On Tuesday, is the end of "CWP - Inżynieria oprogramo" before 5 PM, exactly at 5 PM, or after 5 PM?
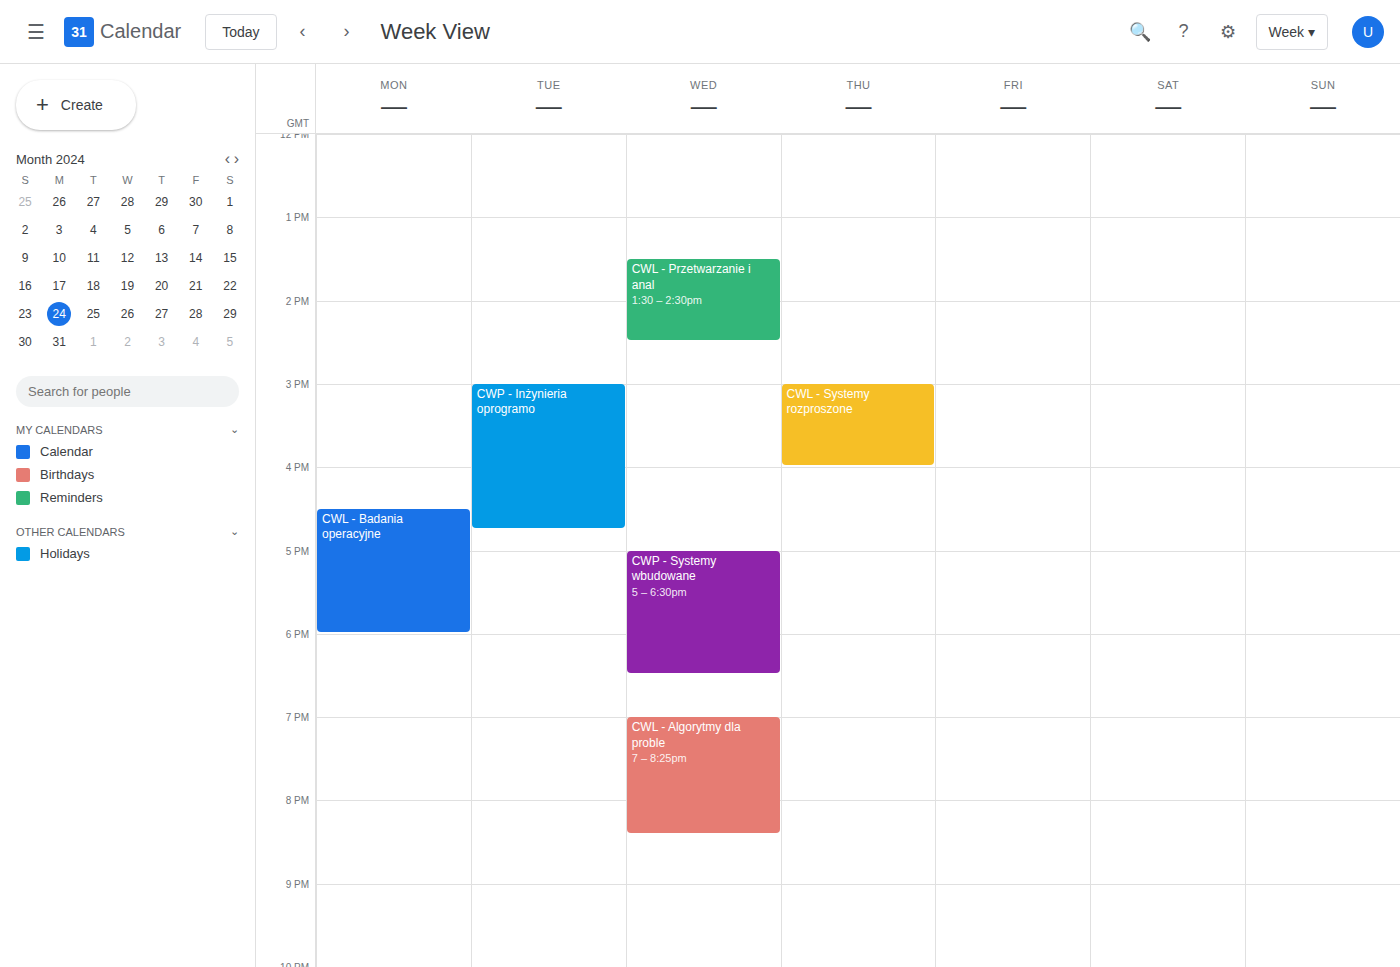
4:45 PM -- before 5 PM, 15 minutes above the 5 PM line.